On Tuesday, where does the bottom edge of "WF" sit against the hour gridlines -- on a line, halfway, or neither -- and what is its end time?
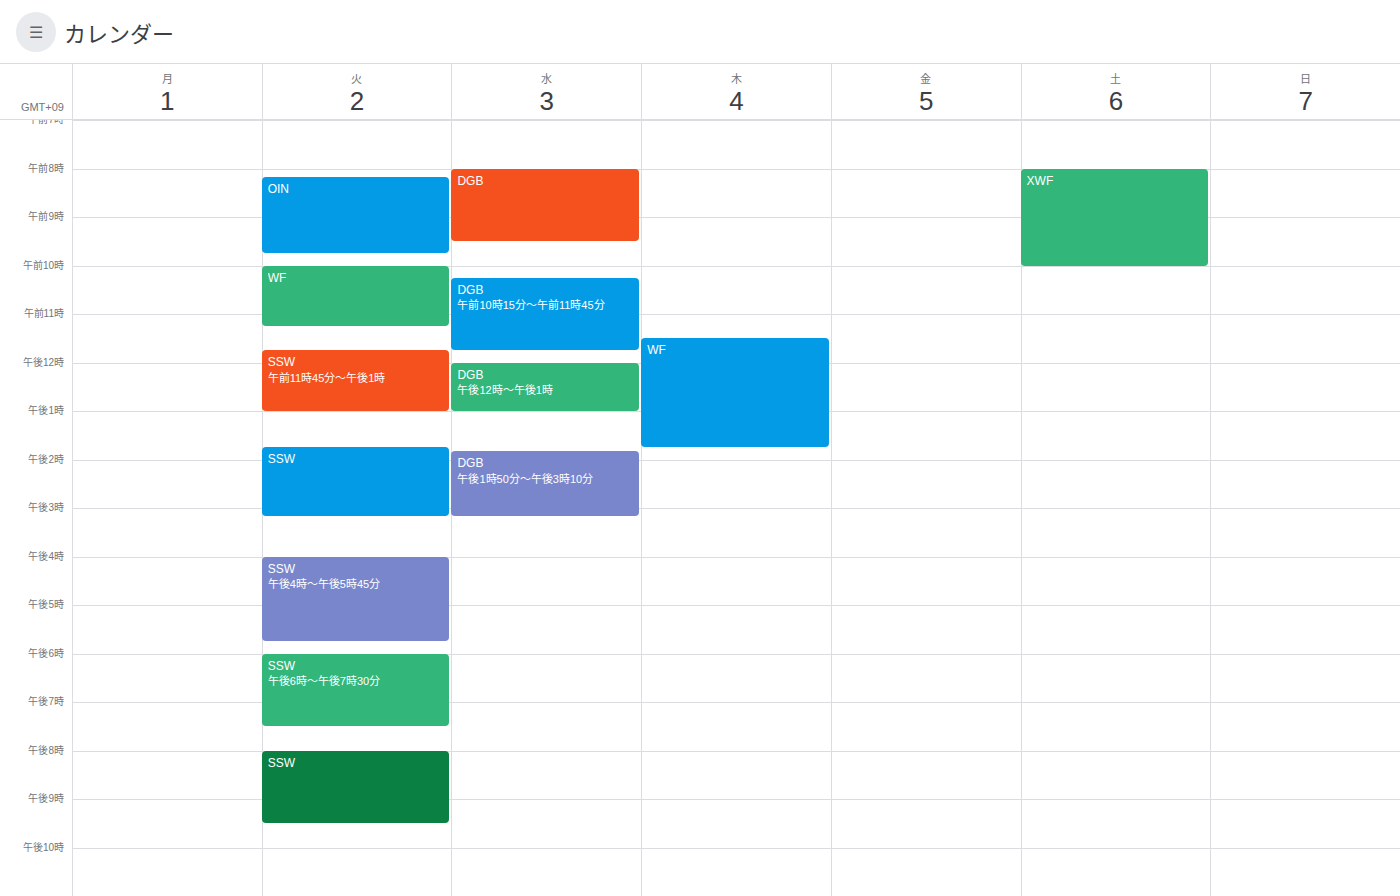
11:15 AM -- neither: a quarter of the way from the 11 AM line to the 12 PM line.